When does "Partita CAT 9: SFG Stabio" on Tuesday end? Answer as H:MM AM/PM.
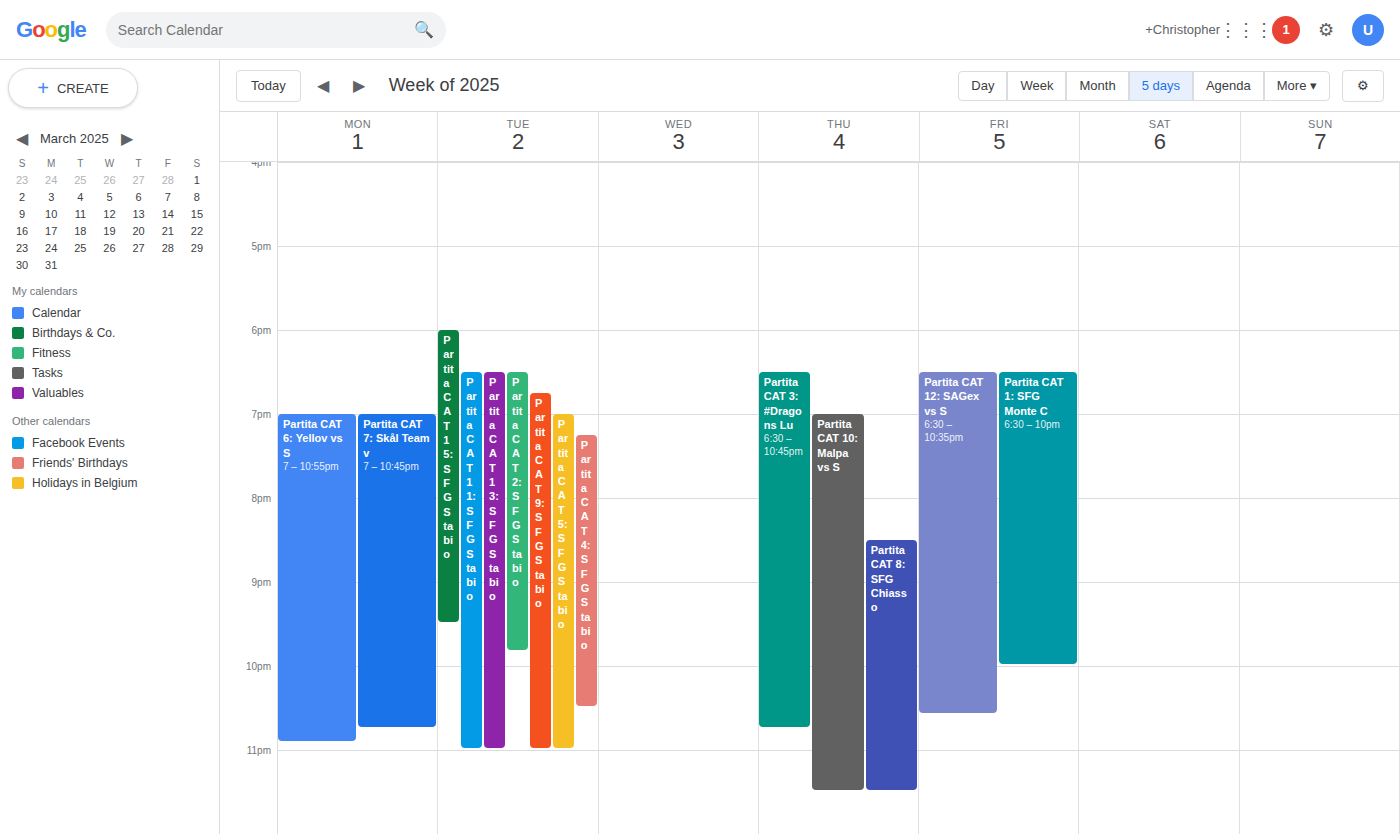
11:00 PM